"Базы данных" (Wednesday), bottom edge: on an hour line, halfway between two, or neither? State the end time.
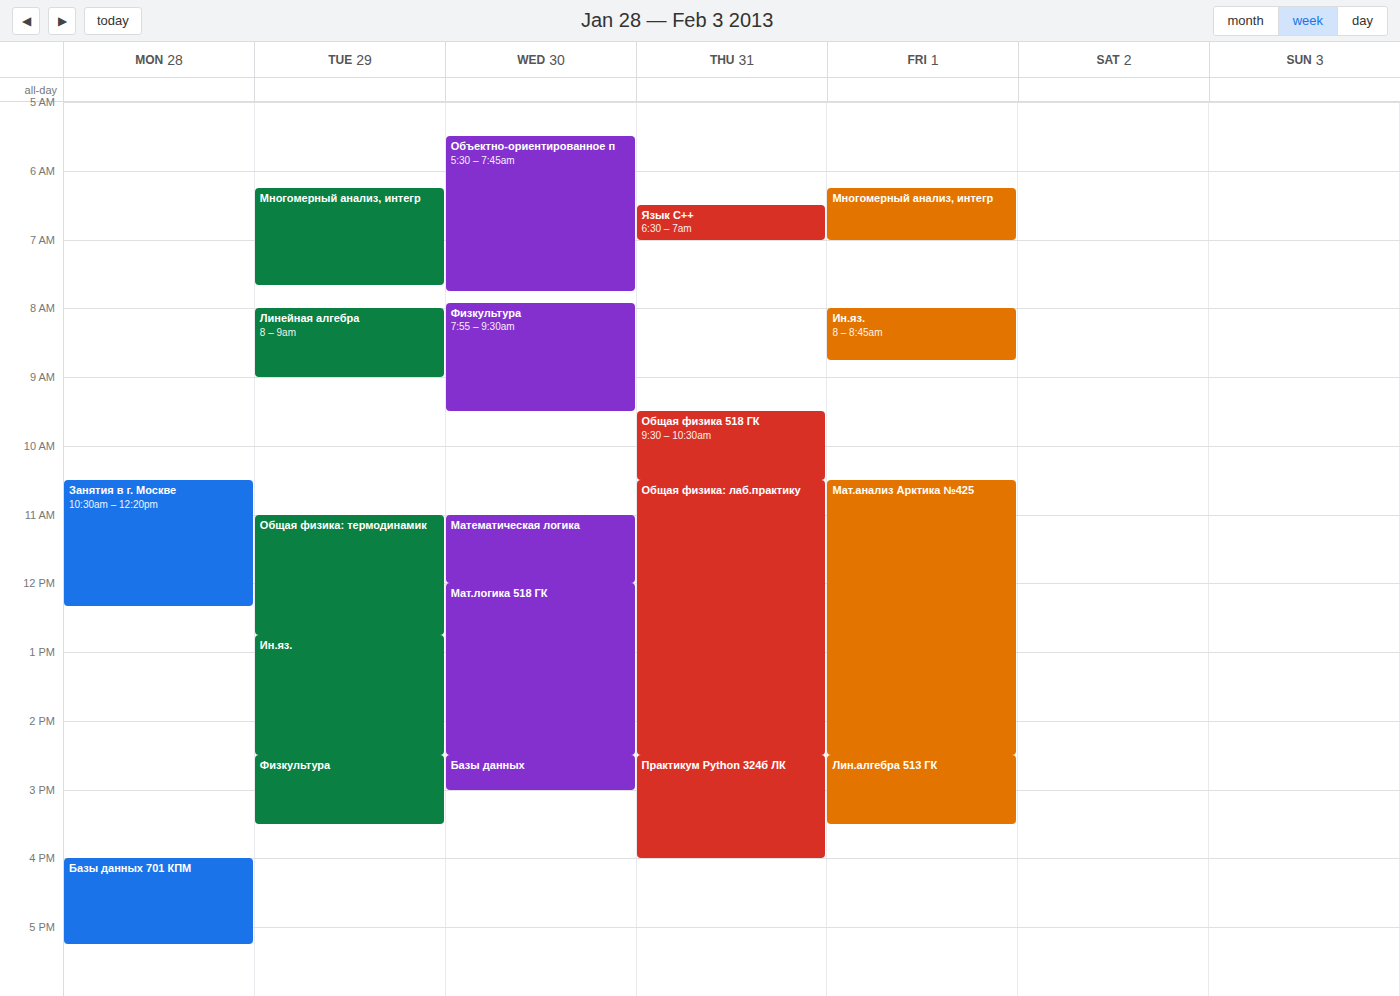
3:00 PM -- exactly on the 3 PM line.